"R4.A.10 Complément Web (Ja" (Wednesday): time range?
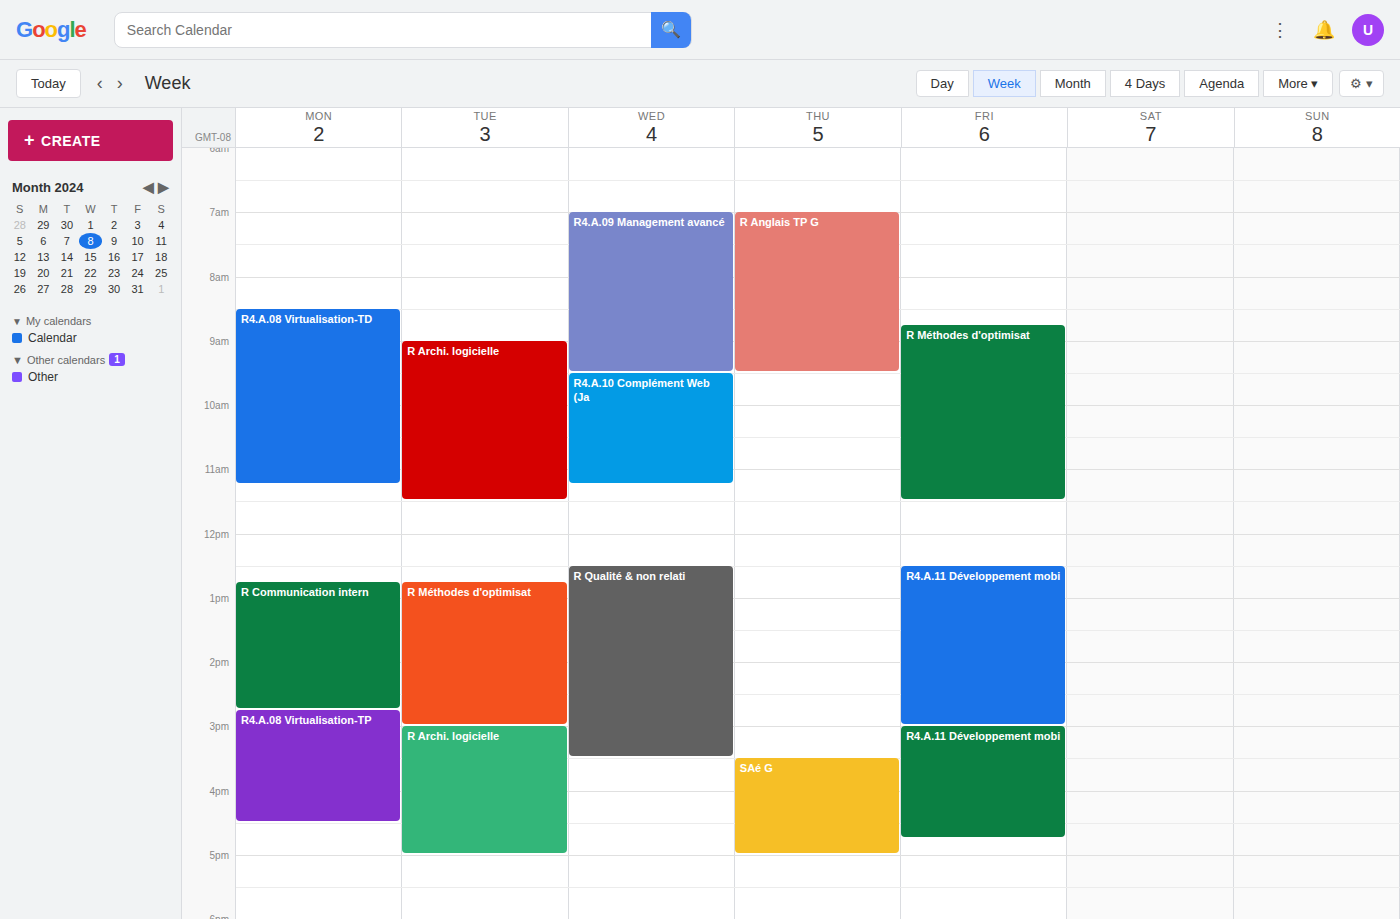
09:30 to 11:15